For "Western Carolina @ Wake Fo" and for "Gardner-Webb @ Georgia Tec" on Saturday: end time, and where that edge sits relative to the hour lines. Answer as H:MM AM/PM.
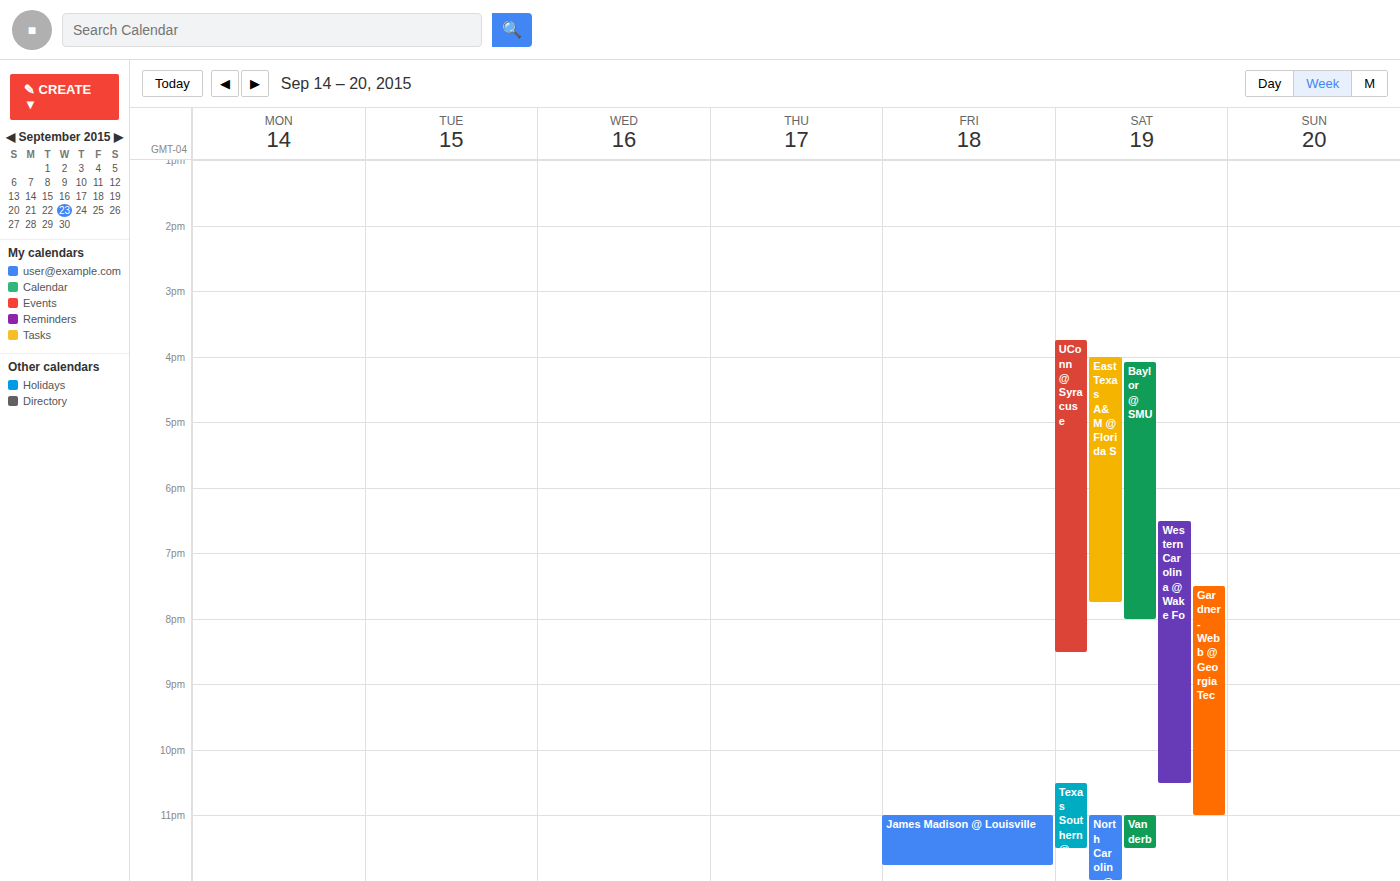
"Western Carolina @ Wake Fo": 10:30 PM, halfway between the 10 PM and 11 PM lines. "Gardner-Webb @ Georgia Tec": 11:00 PM, exactly on the 11 PM line.